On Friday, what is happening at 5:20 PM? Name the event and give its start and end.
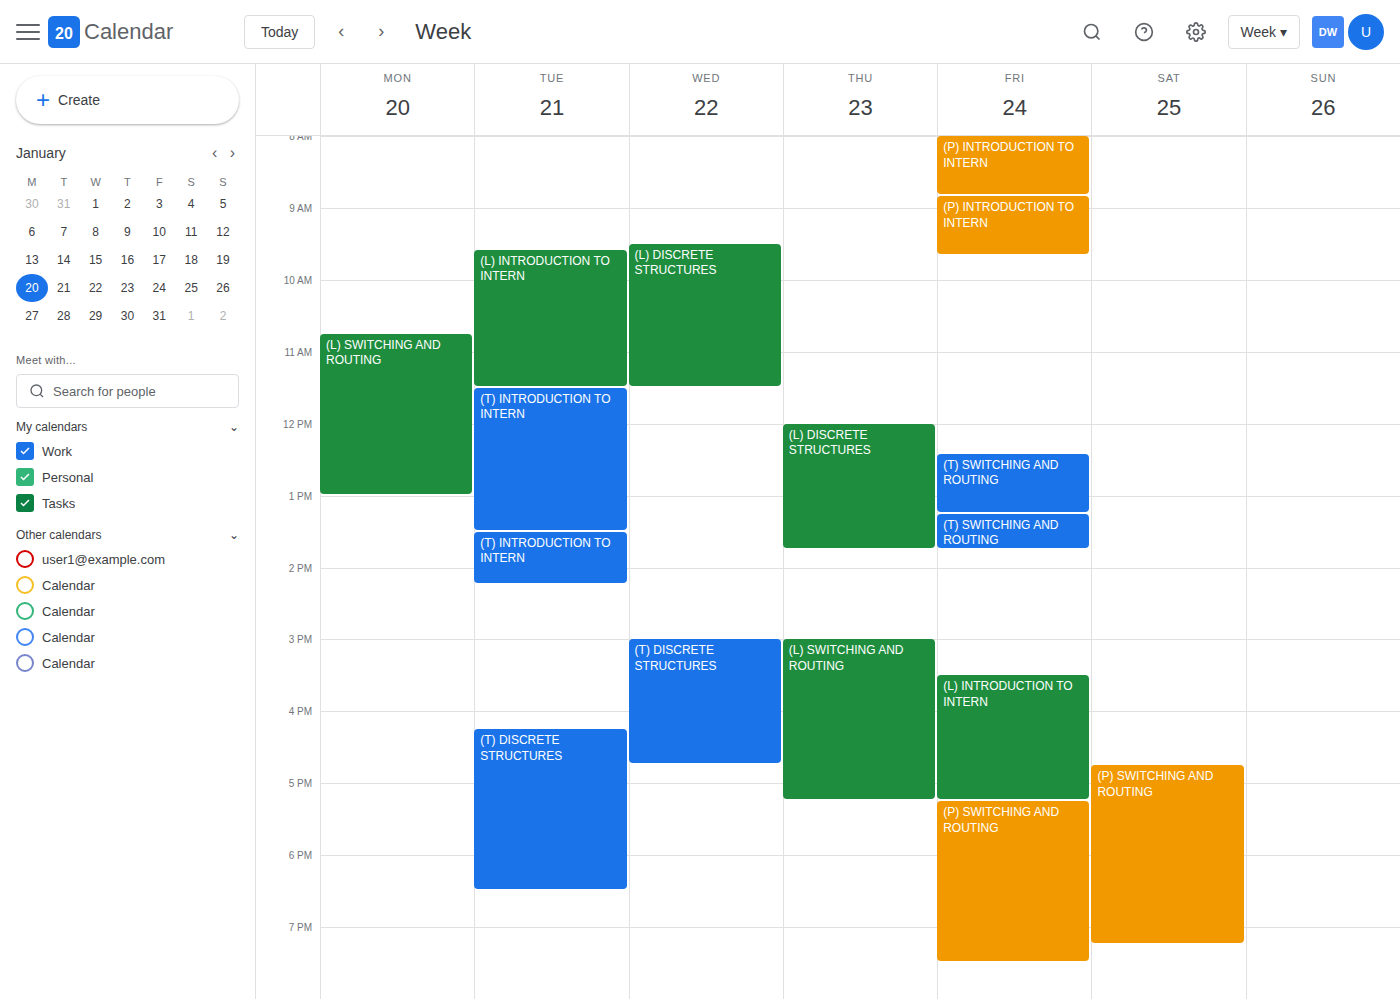
"(P) SWITCHING AND ROUTING", 5:15 PM to 7:30 PM